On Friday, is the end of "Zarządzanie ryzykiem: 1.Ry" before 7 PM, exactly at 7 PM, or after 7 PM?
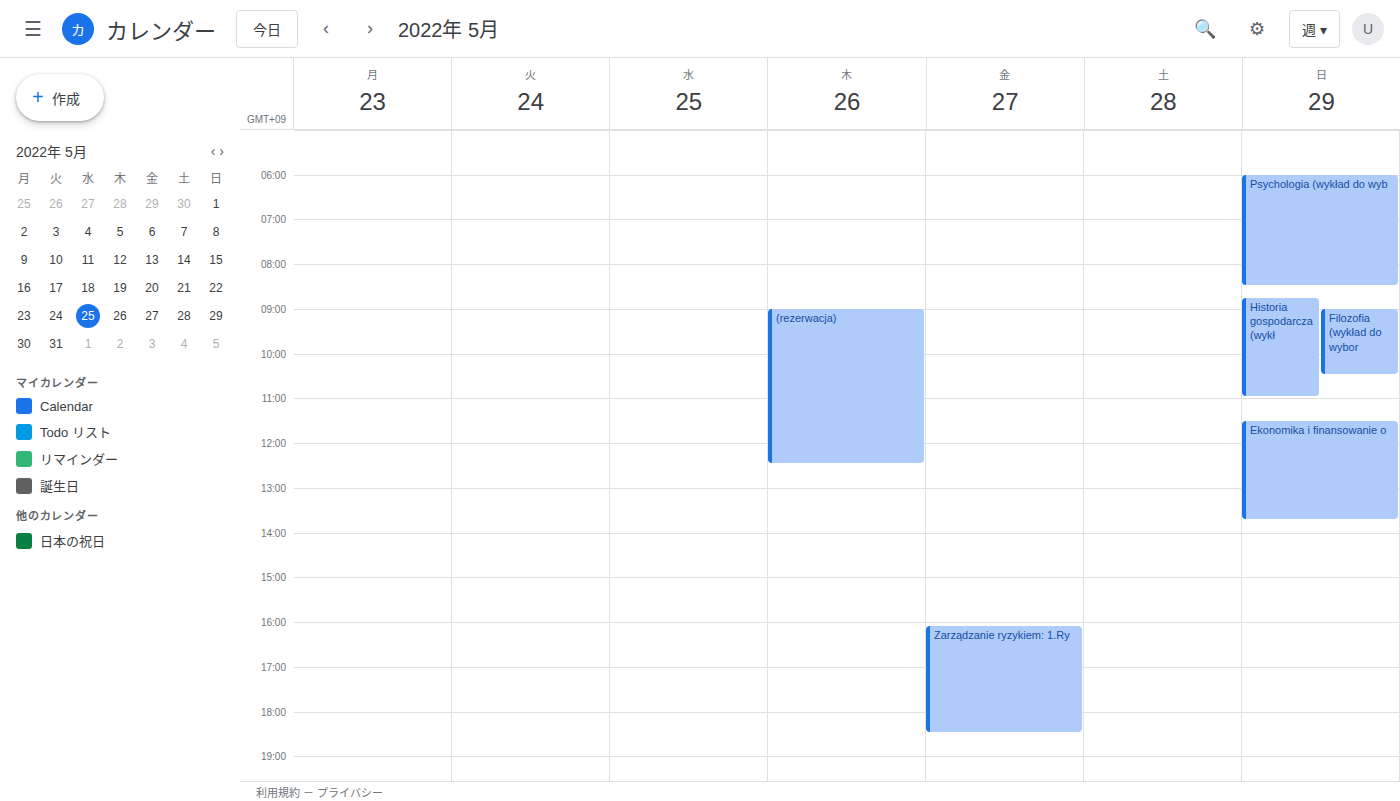
6:30 PM -- before 7 PM, 30 minutes above the 7 PM line.